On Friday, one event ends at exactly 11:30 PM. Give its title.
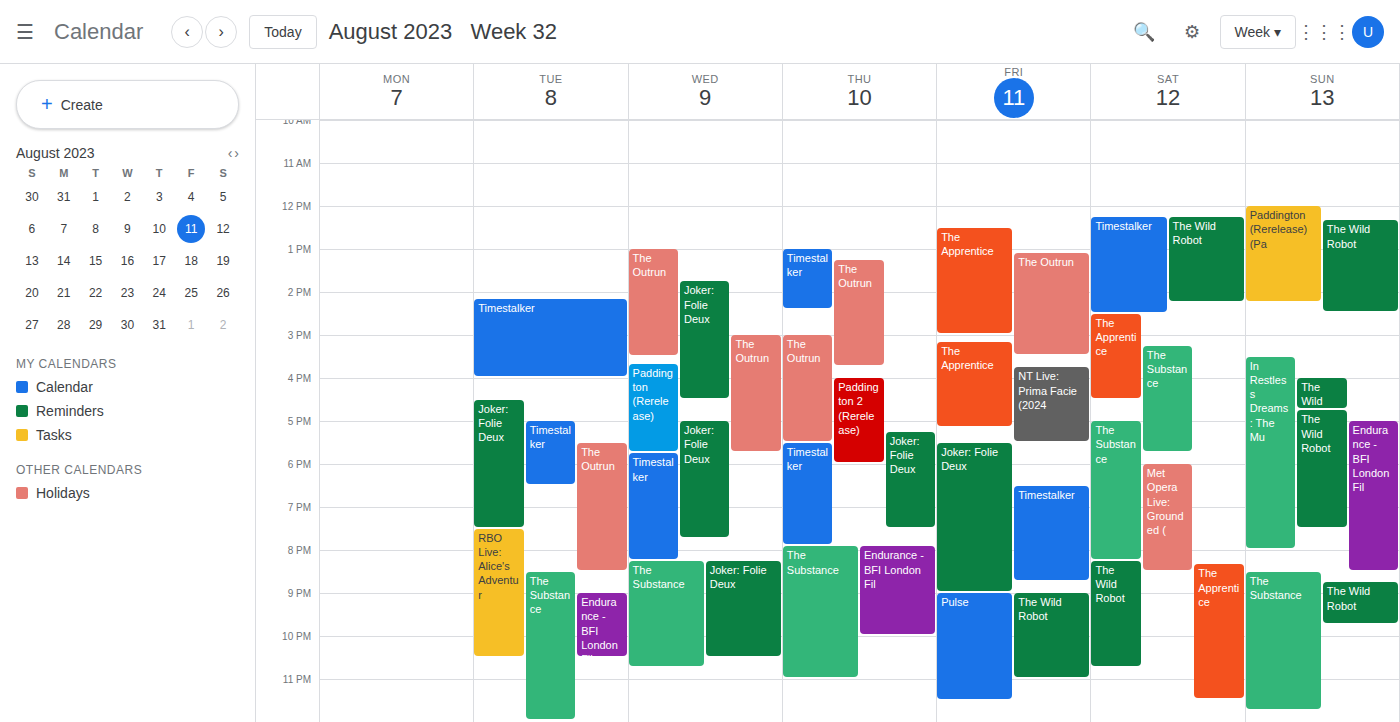
"Pulse"